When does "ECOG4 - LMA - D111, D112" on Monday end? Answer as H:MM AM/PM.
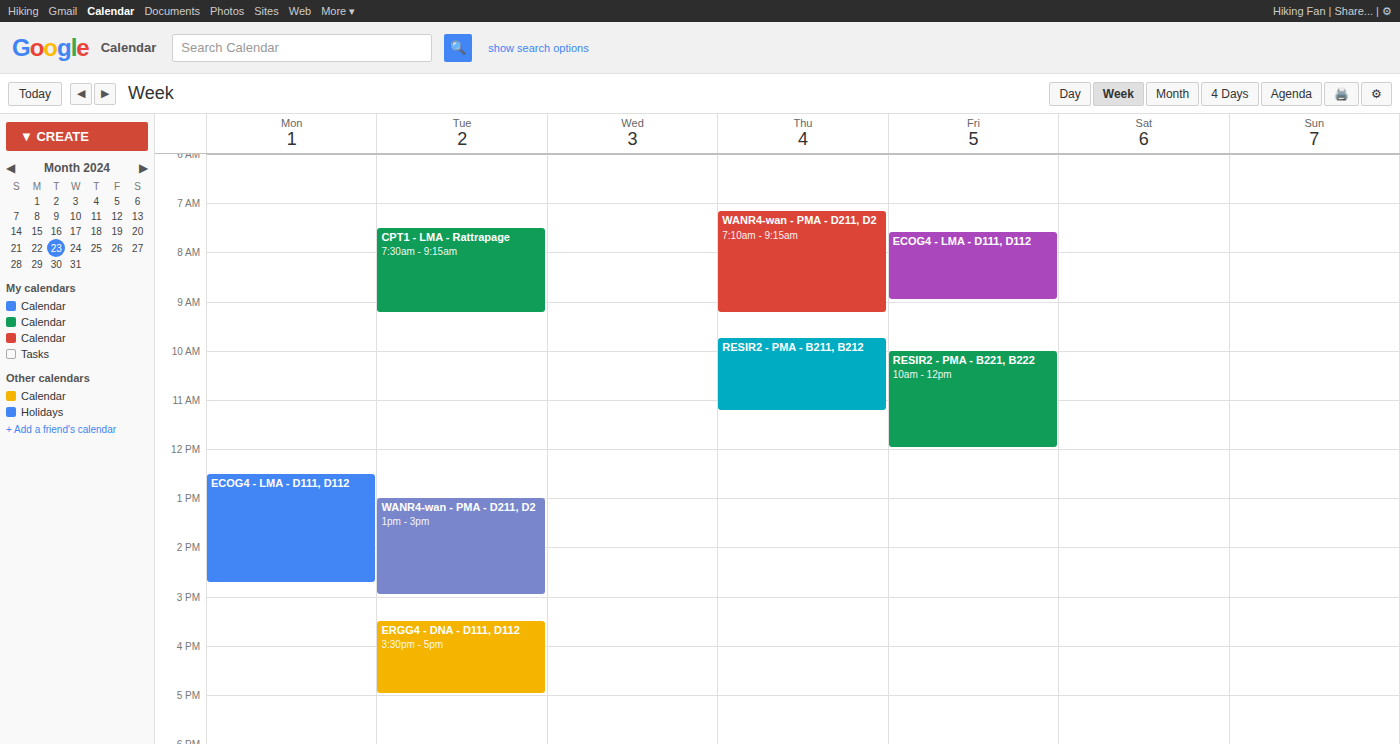
2:45 PM